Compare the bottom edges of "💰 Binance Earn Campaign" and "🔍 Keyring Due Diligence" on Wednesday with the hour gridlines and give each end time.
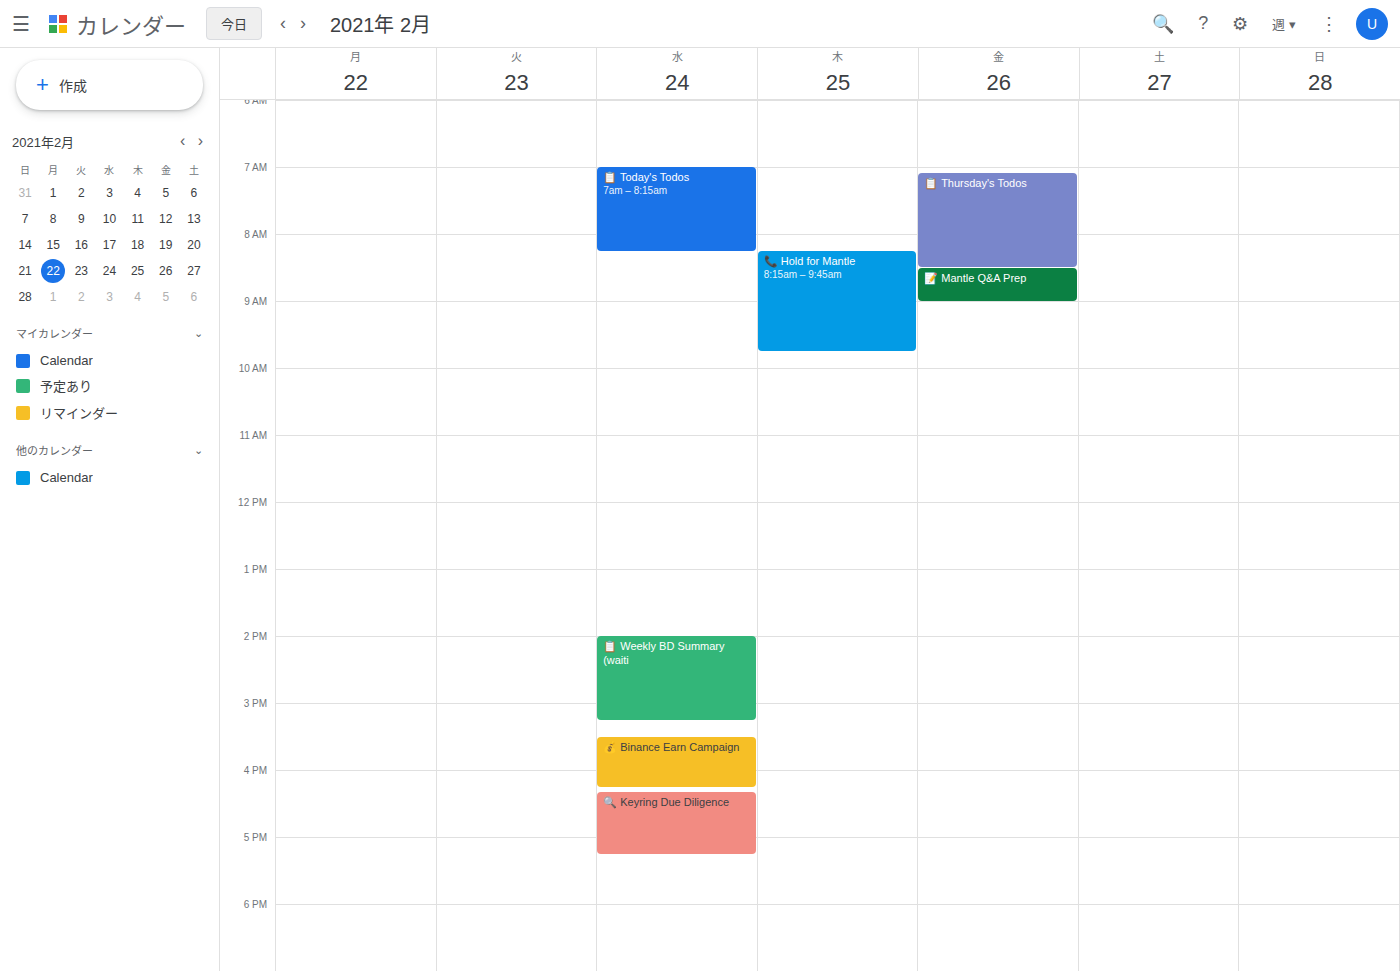
"💰 Binance Earn Campaign": 4:15 PM, neither: a quarter of the way from the 4 PM line to the 5 PM line. "🔍 Keyring Due Diligence": 5:15 PM, neither: a quarter of the way from the 5 PM line to the 6 PM line.